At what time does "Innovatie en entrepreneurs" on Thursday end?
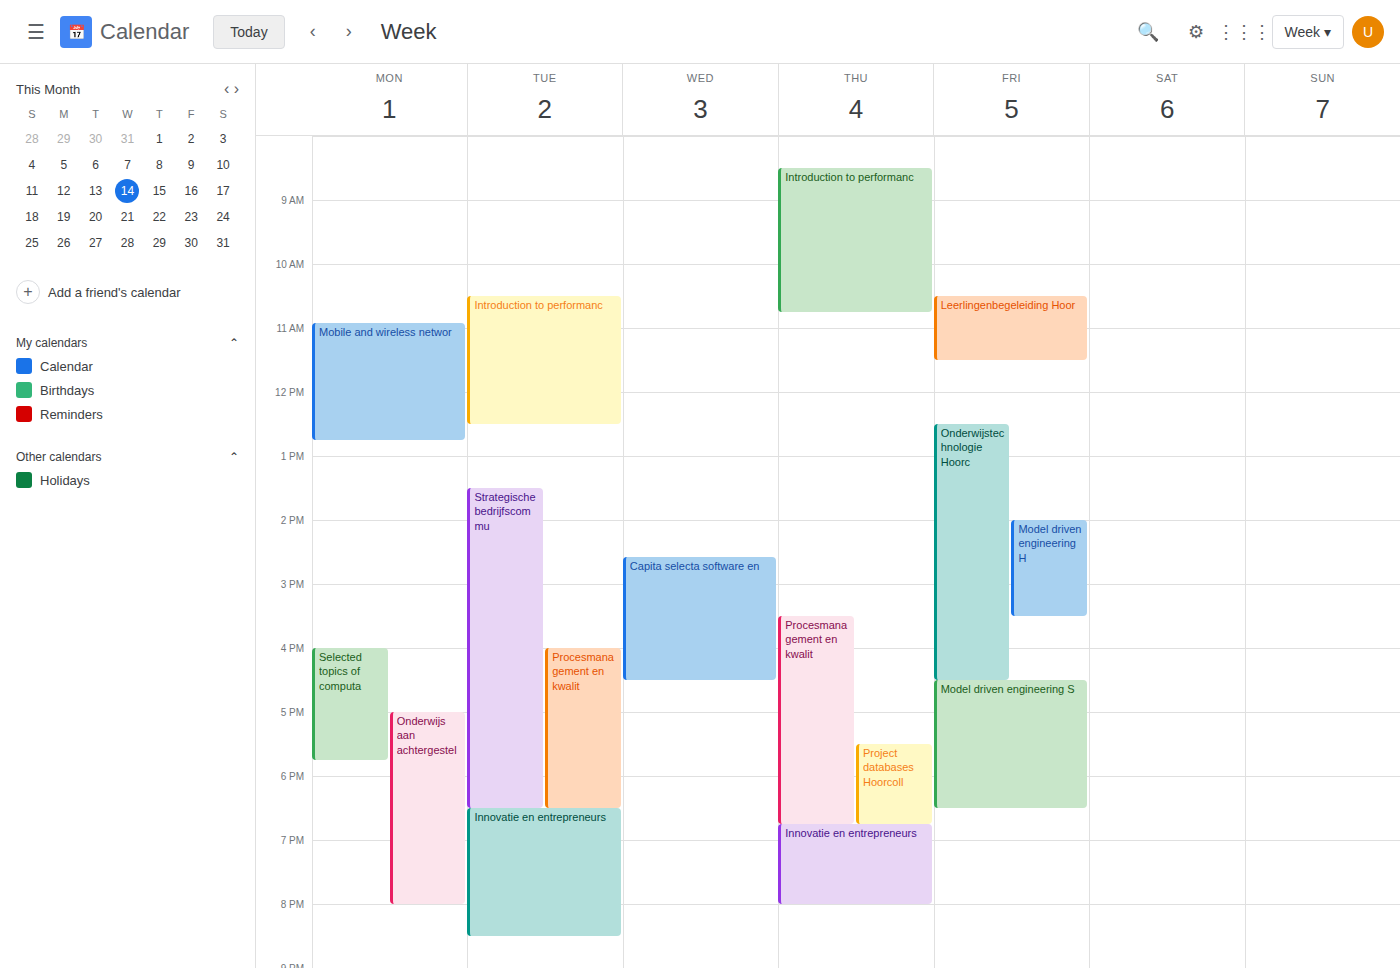
8:00 PM